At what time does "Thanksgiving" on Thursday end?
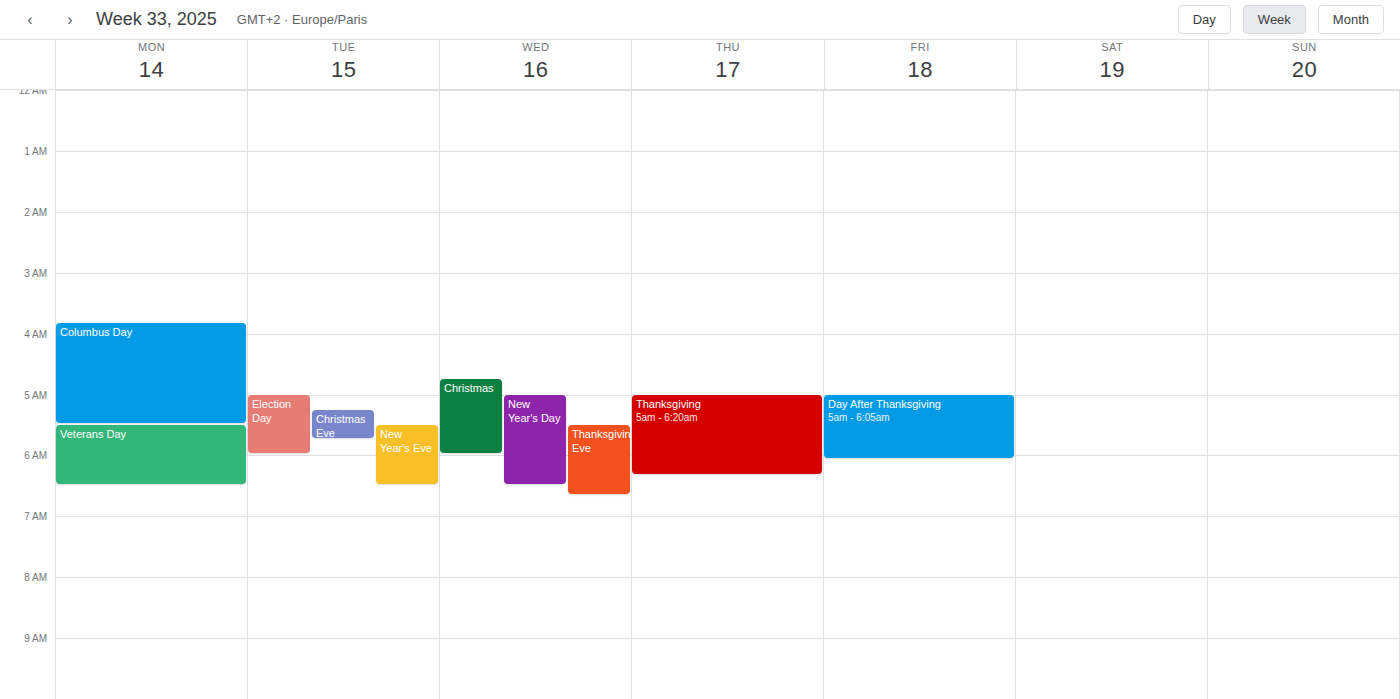
6:20 AM